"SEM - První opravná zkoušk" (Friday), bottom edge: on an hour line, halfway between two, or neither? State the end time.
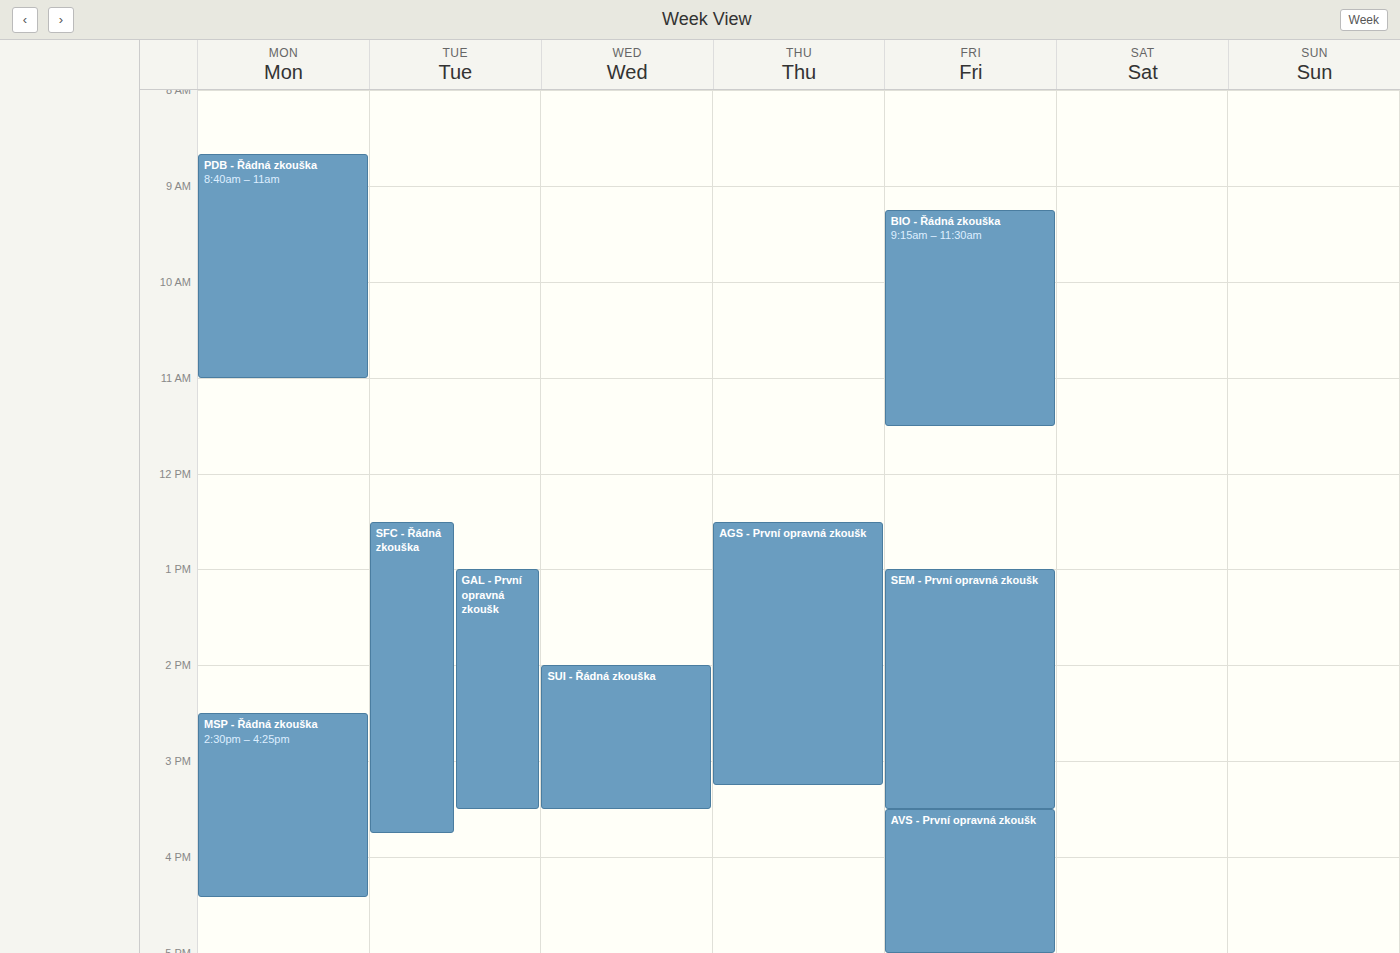
15:30 -- halfway between the 15:00 and 16:00 lines.